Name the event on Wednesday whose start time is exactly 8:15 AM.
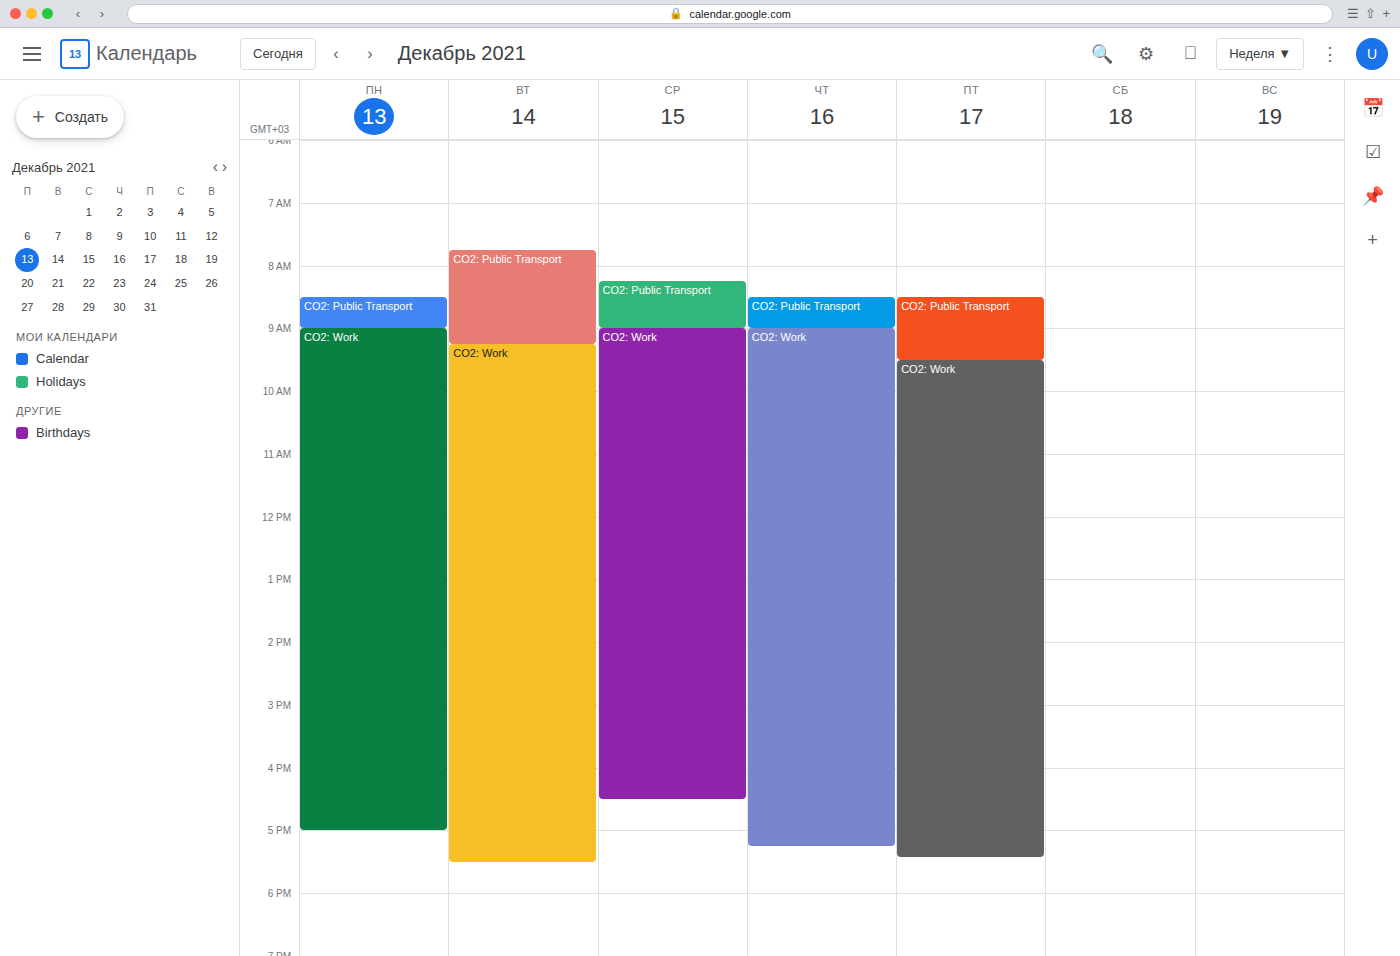
"CO2: Public Transport"